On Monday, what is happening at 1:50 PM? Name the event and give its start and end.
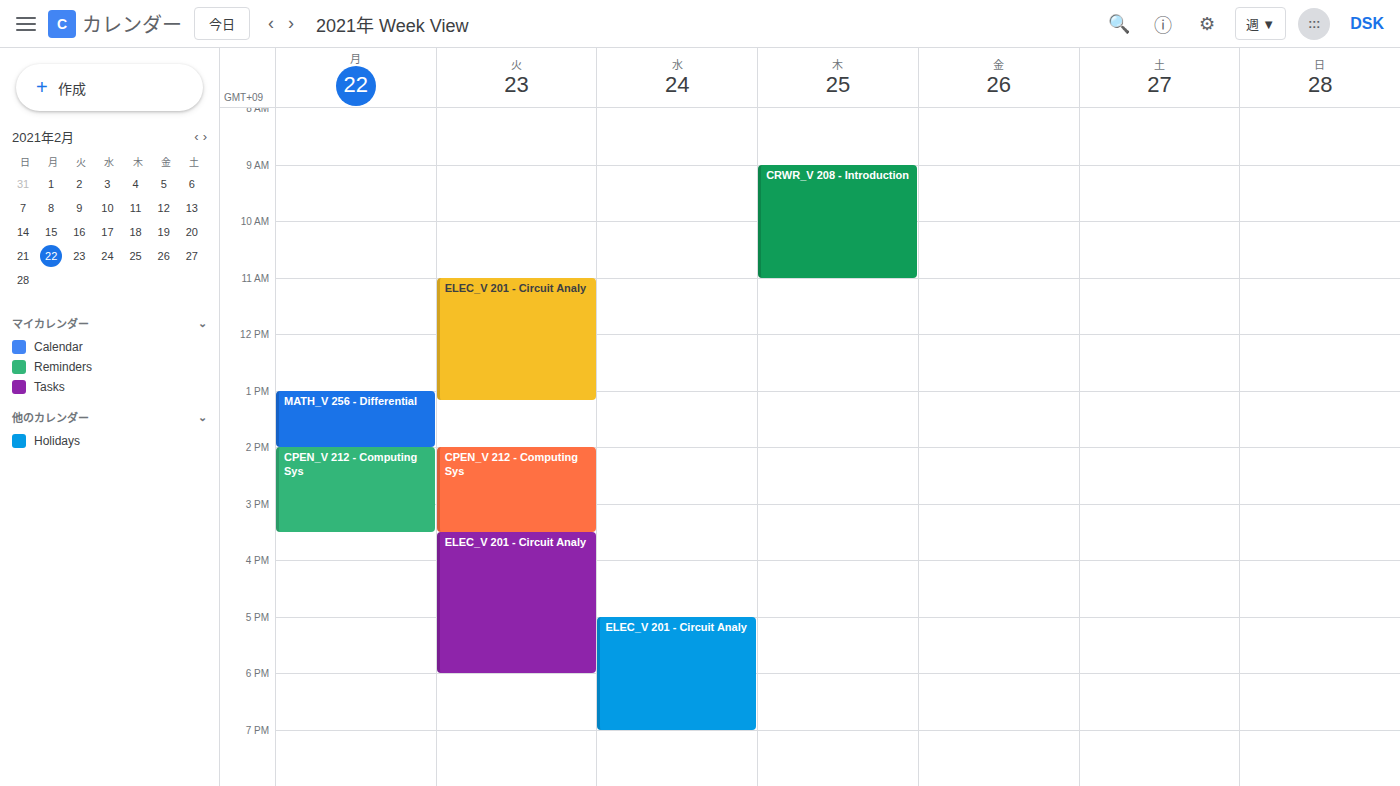
"MATH_V 256 - Differential", 1:00 PM to 2:00 PM